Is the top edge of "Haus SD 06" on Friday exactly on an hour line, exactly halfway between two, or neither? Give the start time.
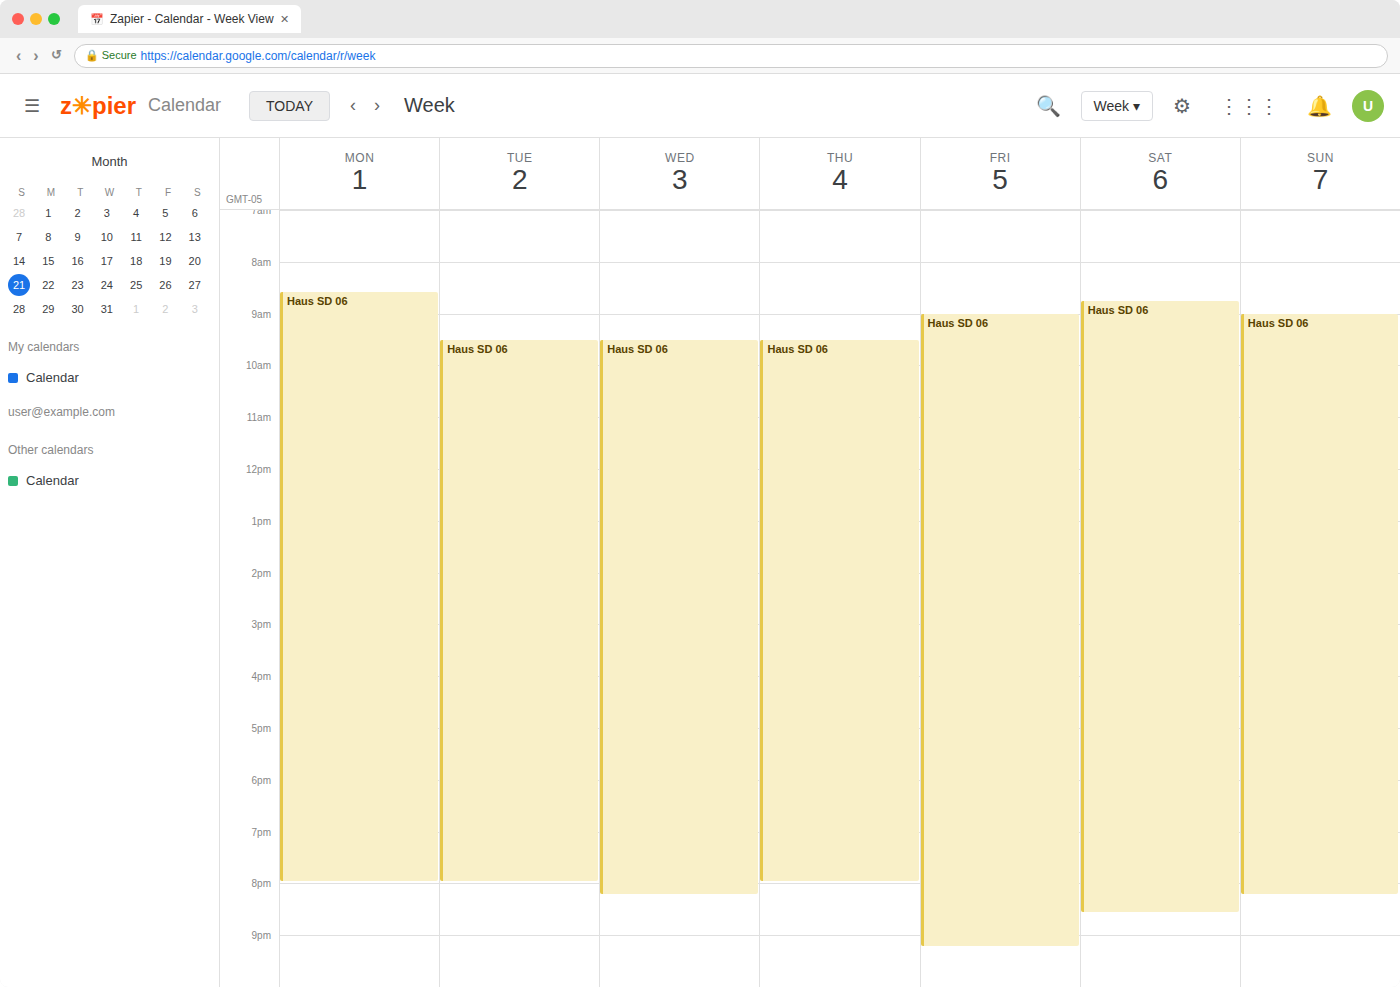
9:00 AM -- exactly on the 9 AM line.